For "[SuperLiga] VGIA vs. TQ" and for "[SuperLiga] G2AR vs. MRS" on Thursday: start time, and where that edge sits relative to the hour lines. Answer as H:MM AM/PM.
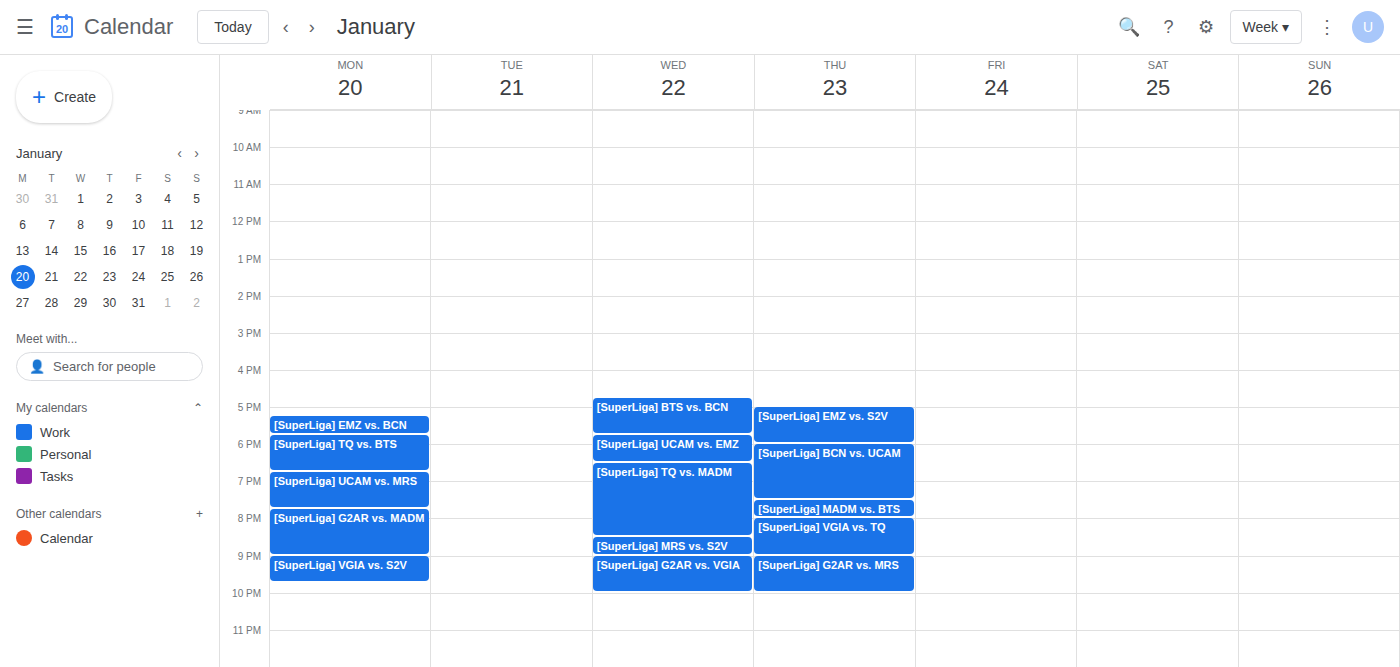
"[SuperLiga] VGIA vs. TQ": 8:00 PM, exactly on the 8 PM line. "[SuperLiga] G2AR vs. MRS": 9:00 PM, exactly on the 9 PM line.